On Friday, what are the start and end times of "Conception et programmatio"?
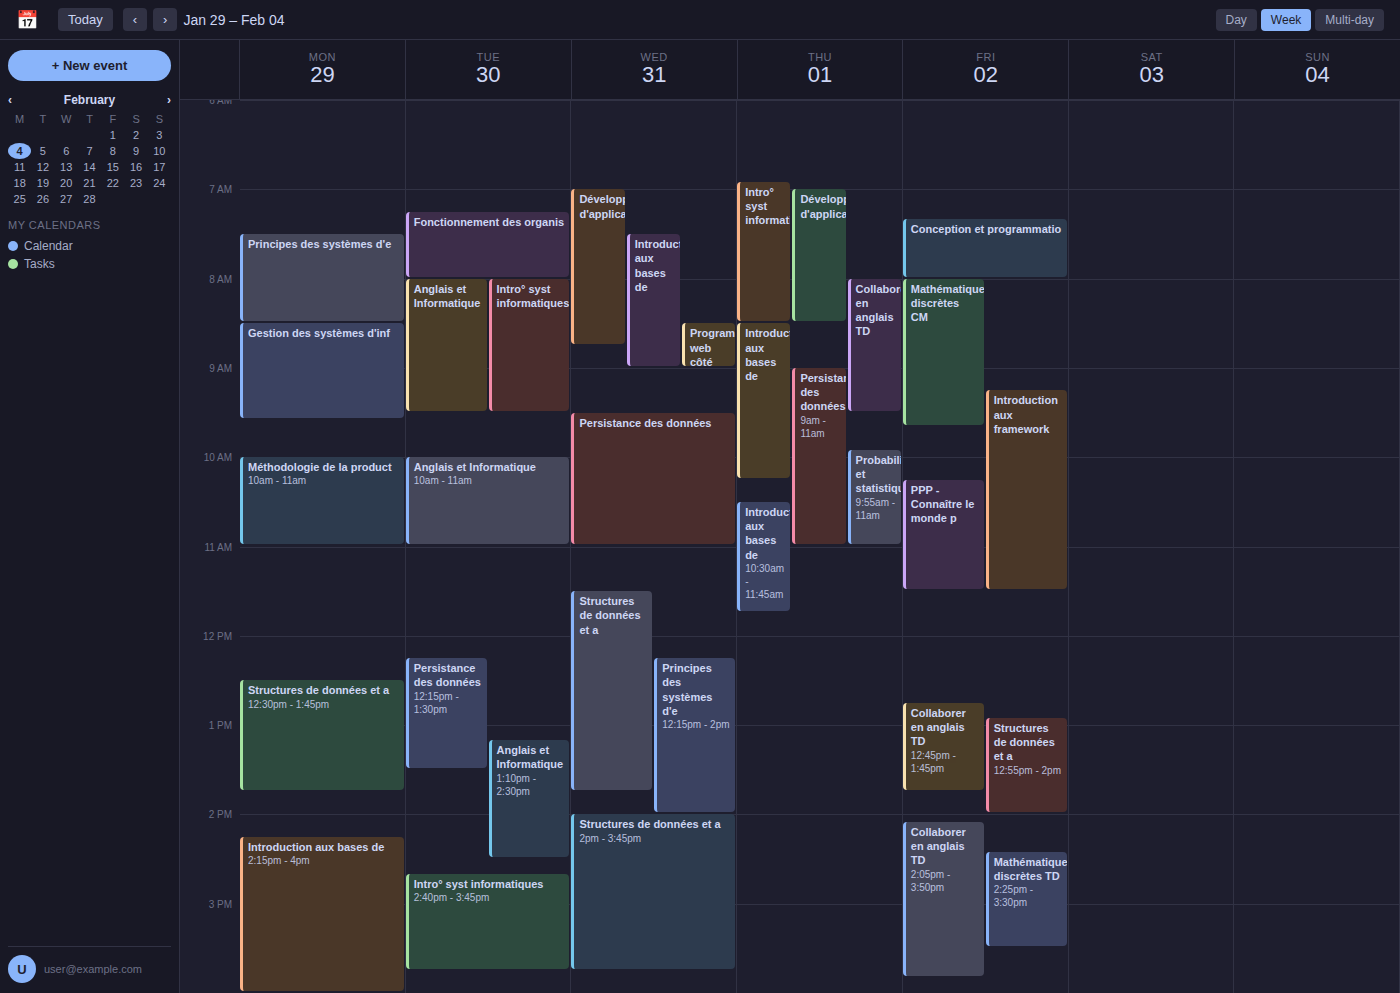
07:20 to 08:00